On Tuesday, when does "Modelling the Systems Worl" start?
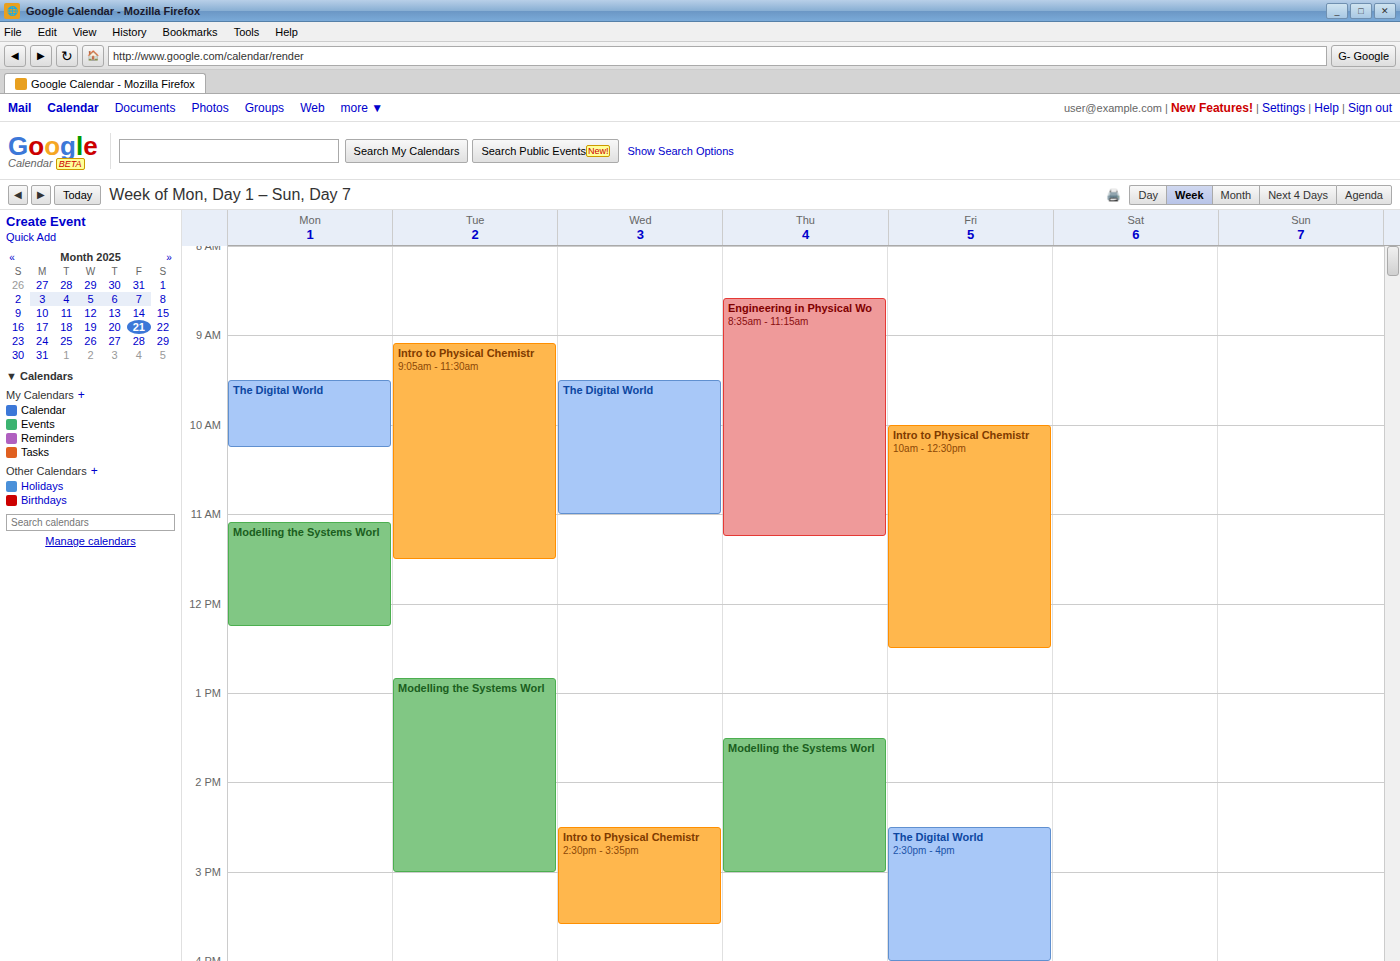
12:50 PM